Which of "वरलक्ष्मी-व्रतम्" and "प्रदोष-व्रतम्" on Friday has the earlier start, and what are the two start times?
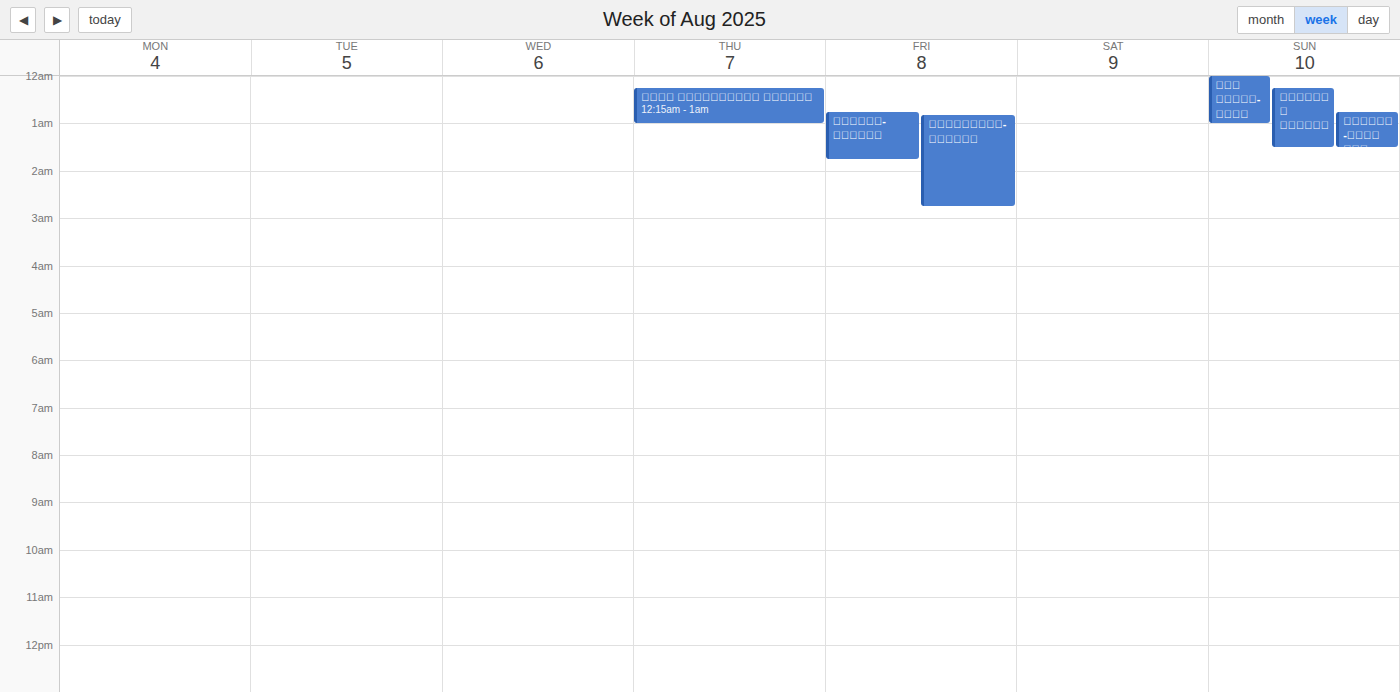
"प्रदोष-व्रतम्" 12:45 AM; "वरलक्ष्मी-व्रतम्" 12:50 AM.